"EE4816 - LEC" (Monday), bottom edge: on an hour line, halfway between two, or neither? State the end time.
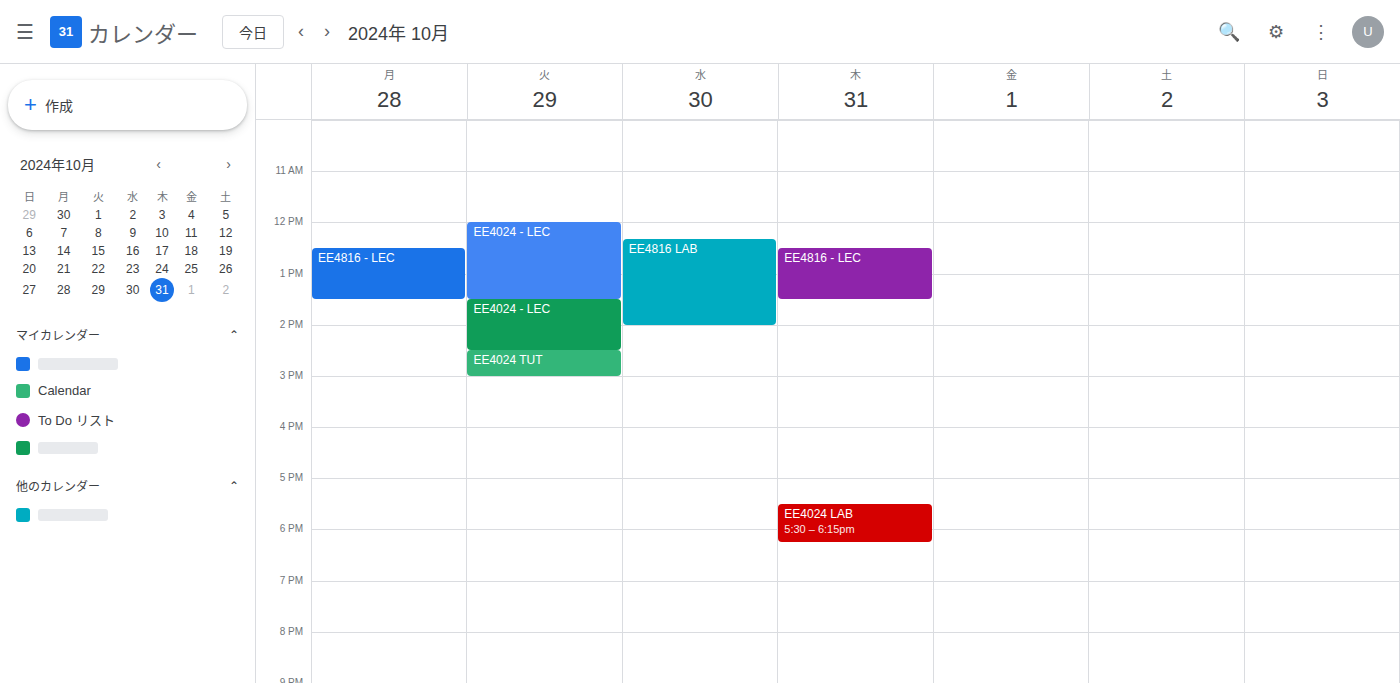
13:30 -- halfway between the 13:00 and 14:00 lines.